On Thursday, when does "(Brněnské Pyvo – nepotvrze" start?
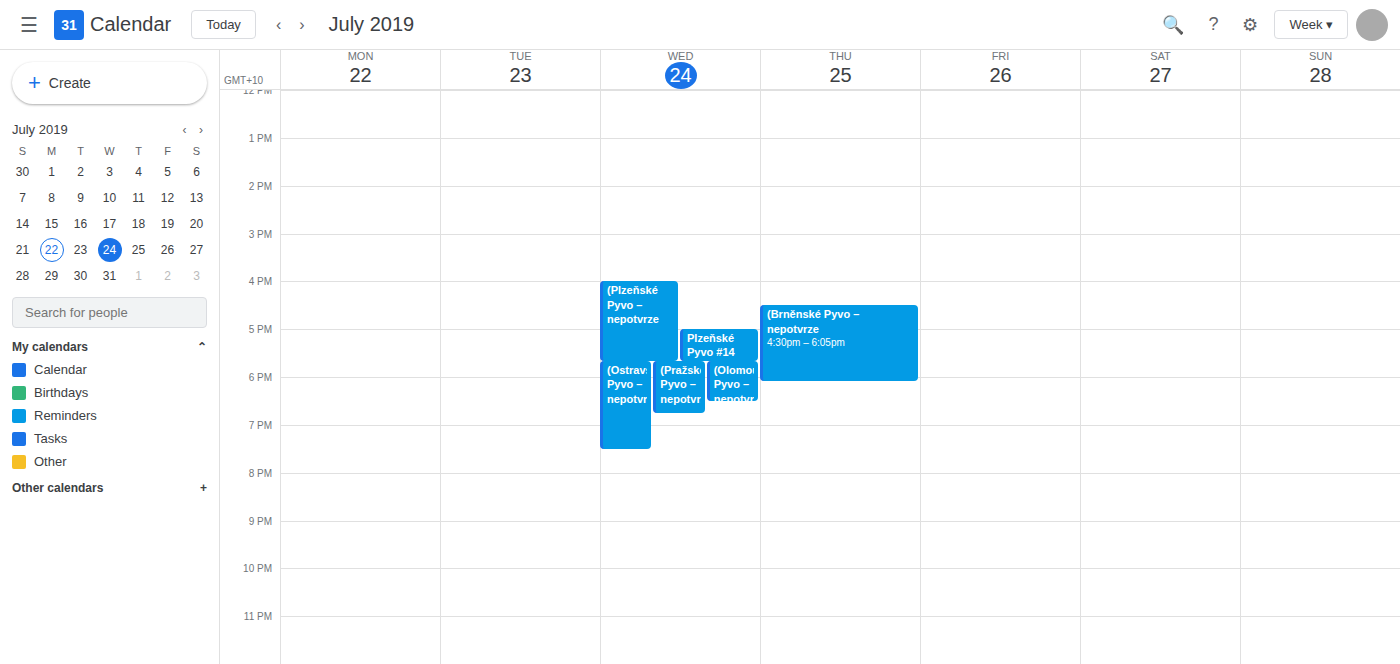
4:30 PM